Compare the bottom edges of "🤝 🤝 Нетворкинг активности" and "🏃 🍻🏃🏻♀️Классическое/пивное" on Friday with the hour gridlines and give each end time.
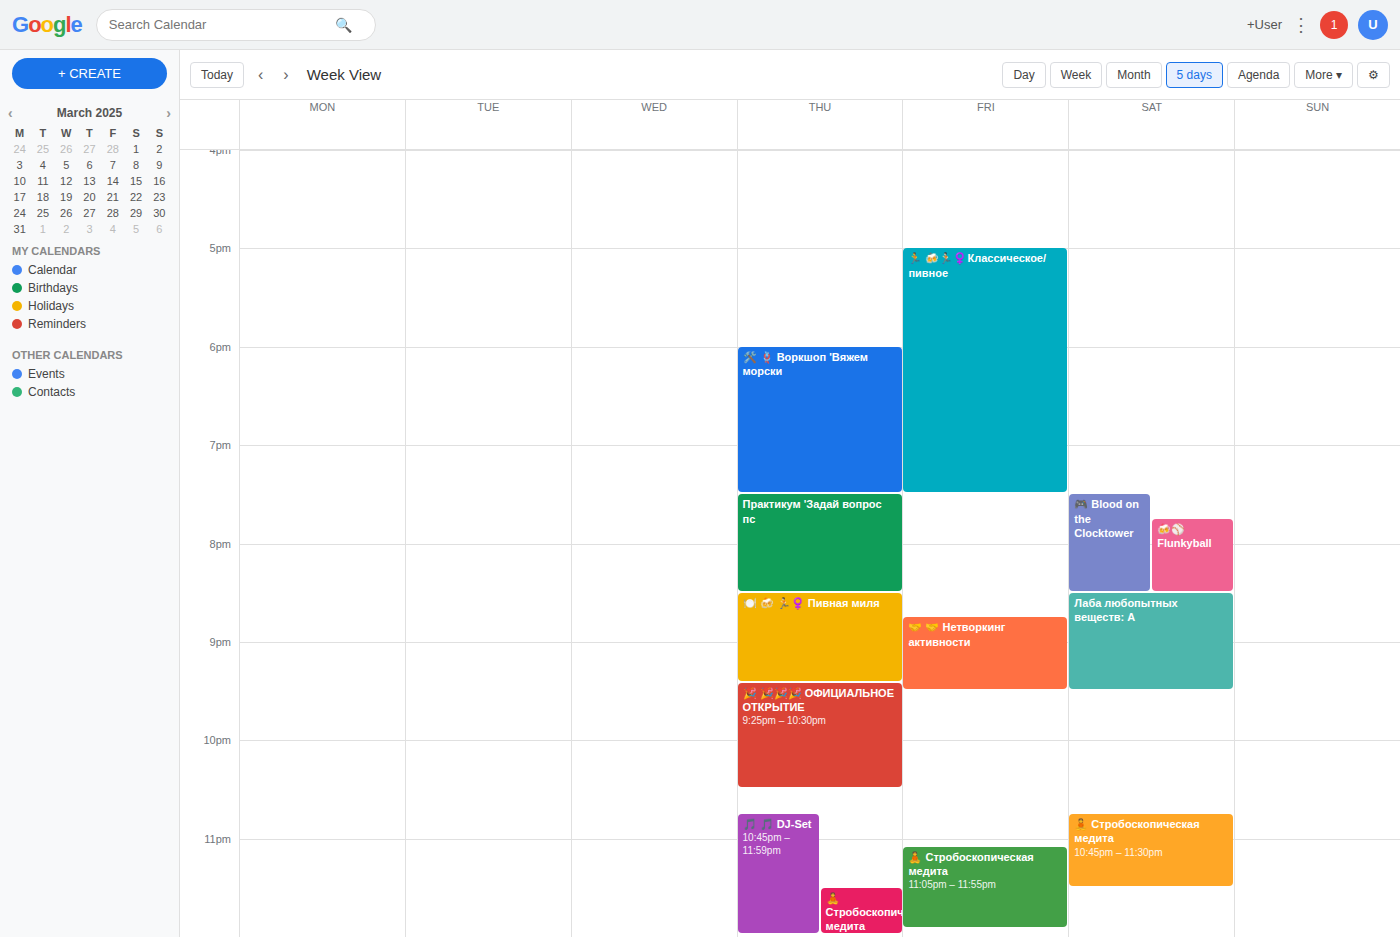
"🤝 🤝 Нетворкинг активности": 9:30 PM, halfway between the 9 PM and 10 PM lines. "🏃 🍻🏃🏻♀️Классическое/пивное": 7:30 PM, halfway between the 7 PM and 8 PM lines.